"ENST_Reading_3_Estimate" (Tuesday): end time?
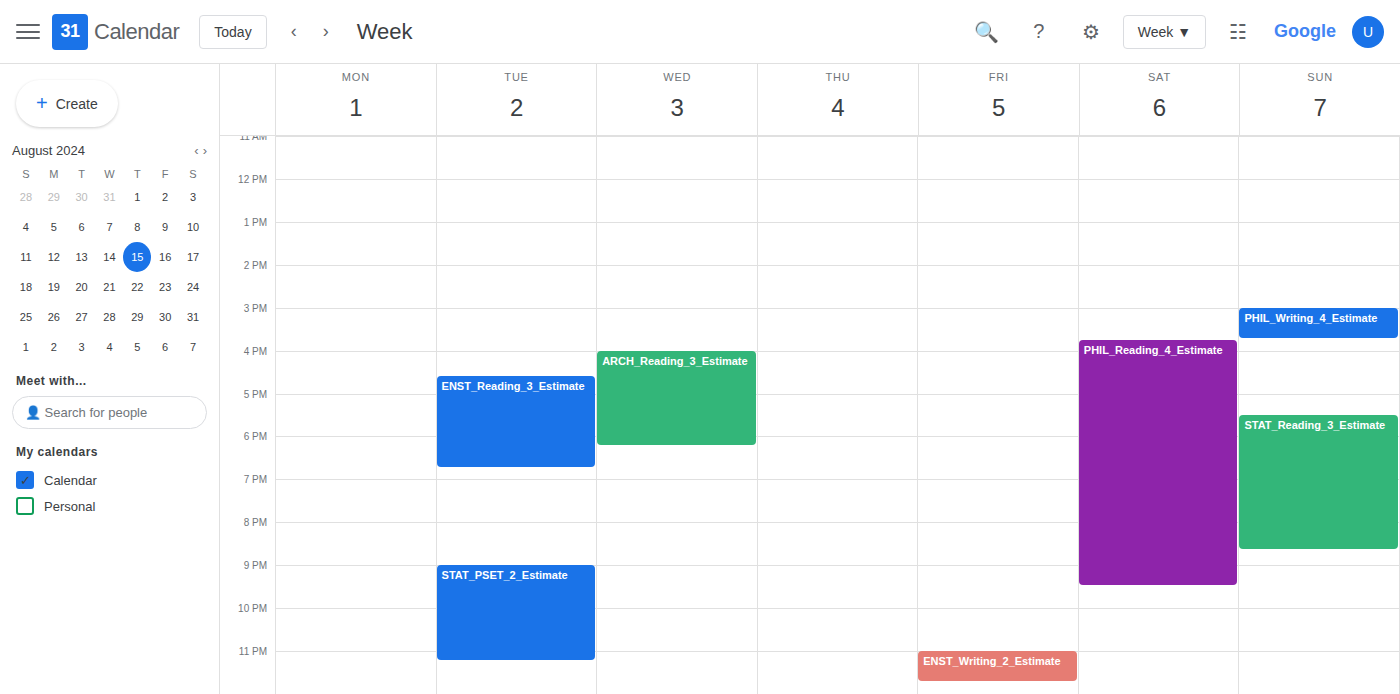
18:45